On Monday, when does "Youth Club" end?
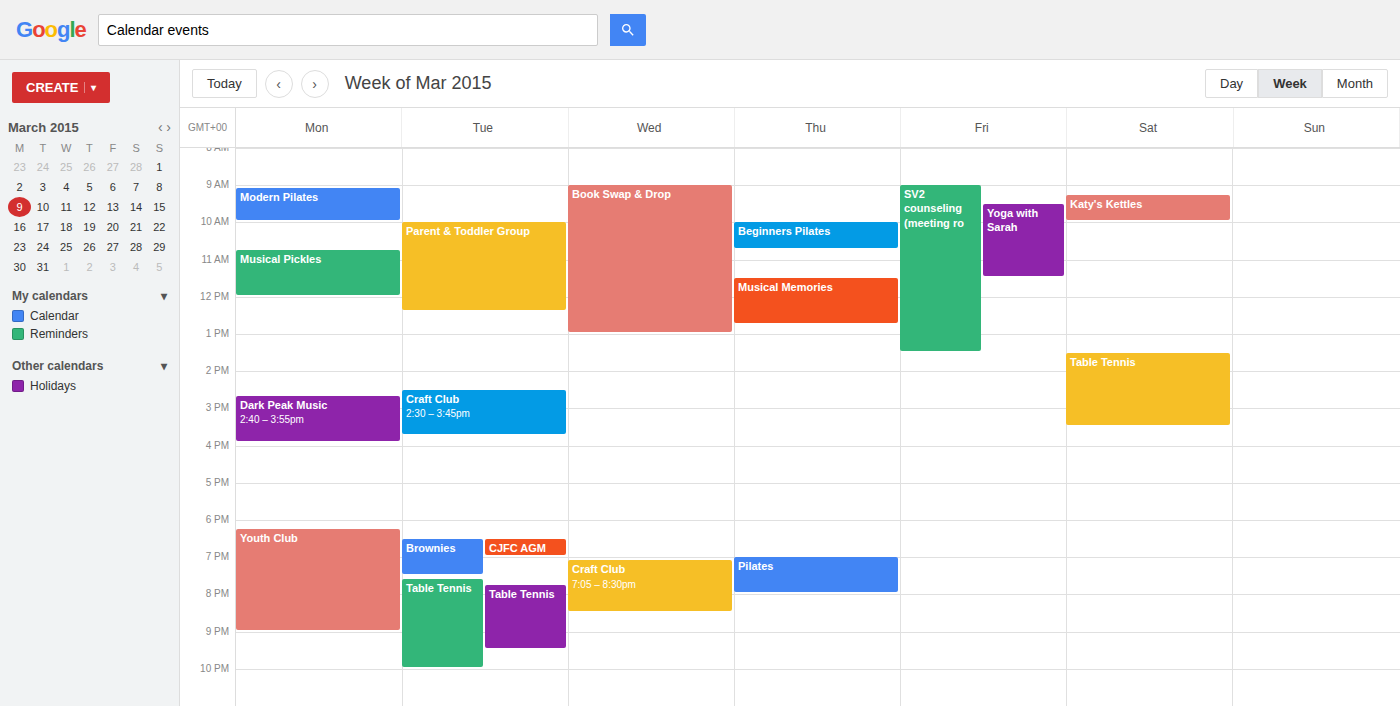
9:00 PM